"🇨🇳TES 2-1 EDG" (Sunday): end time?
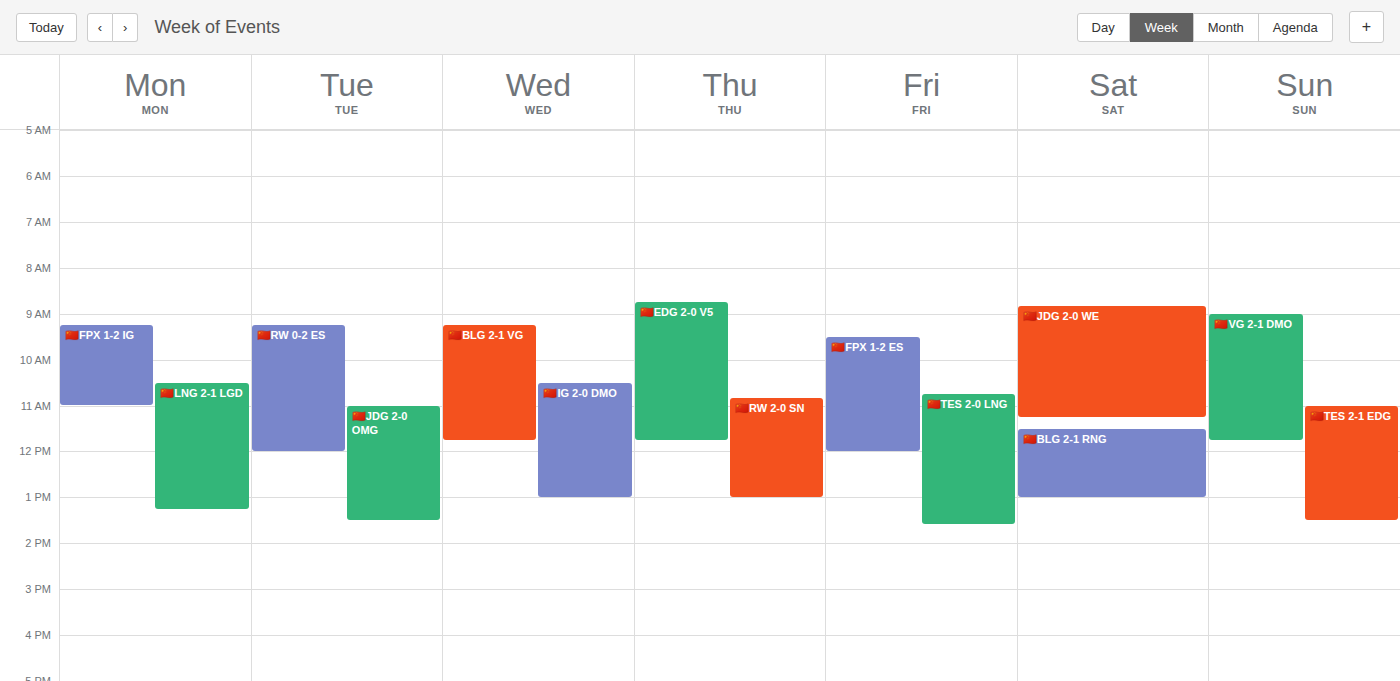
1:30 PM